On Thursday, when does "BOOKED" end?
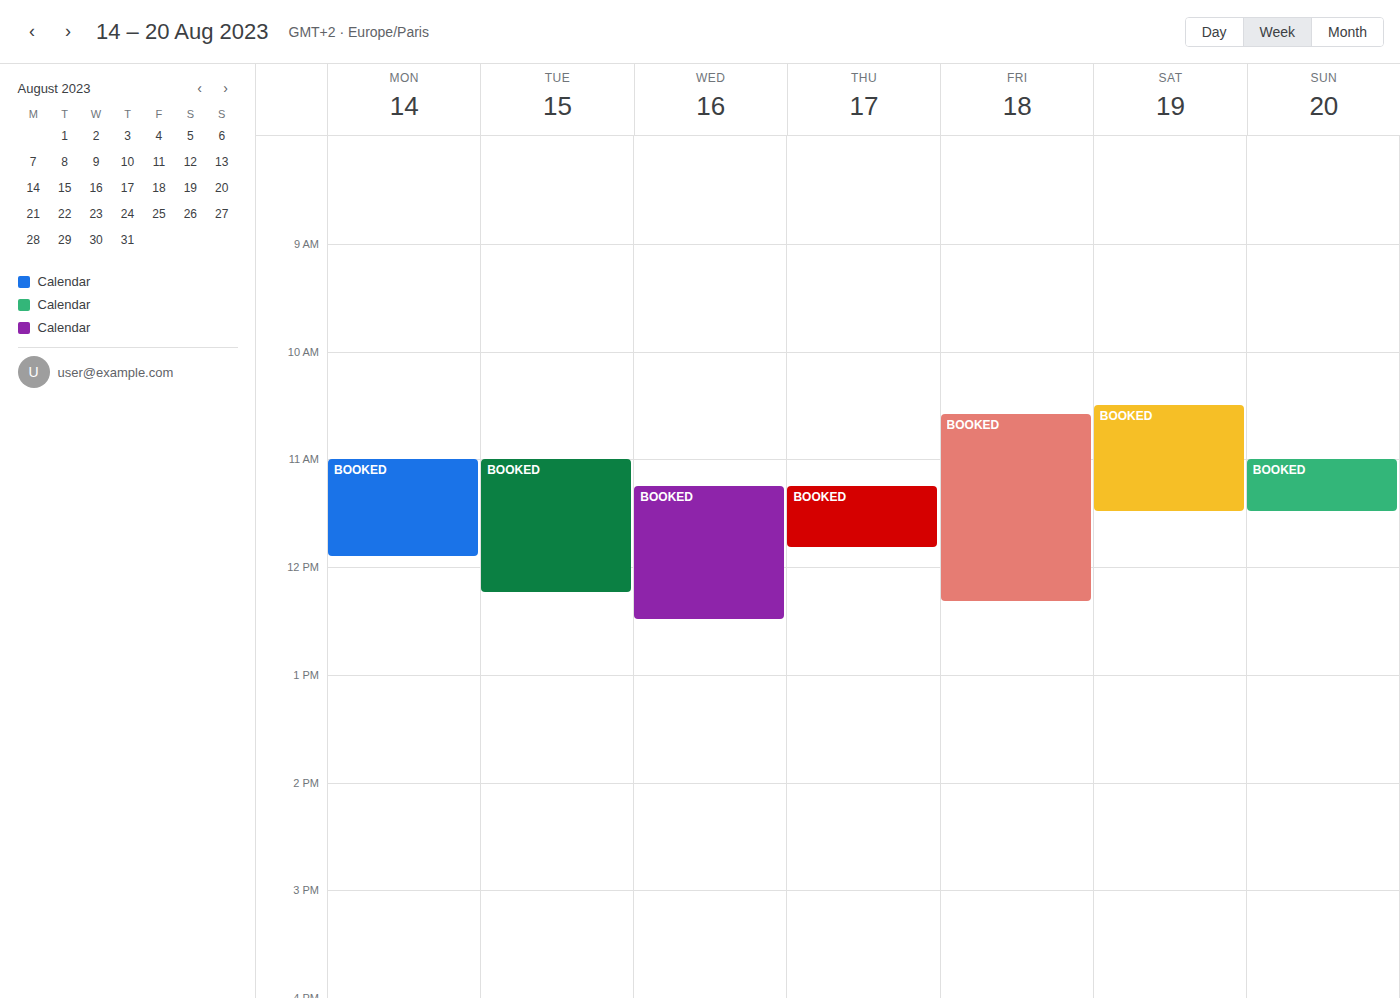
11:50 AM